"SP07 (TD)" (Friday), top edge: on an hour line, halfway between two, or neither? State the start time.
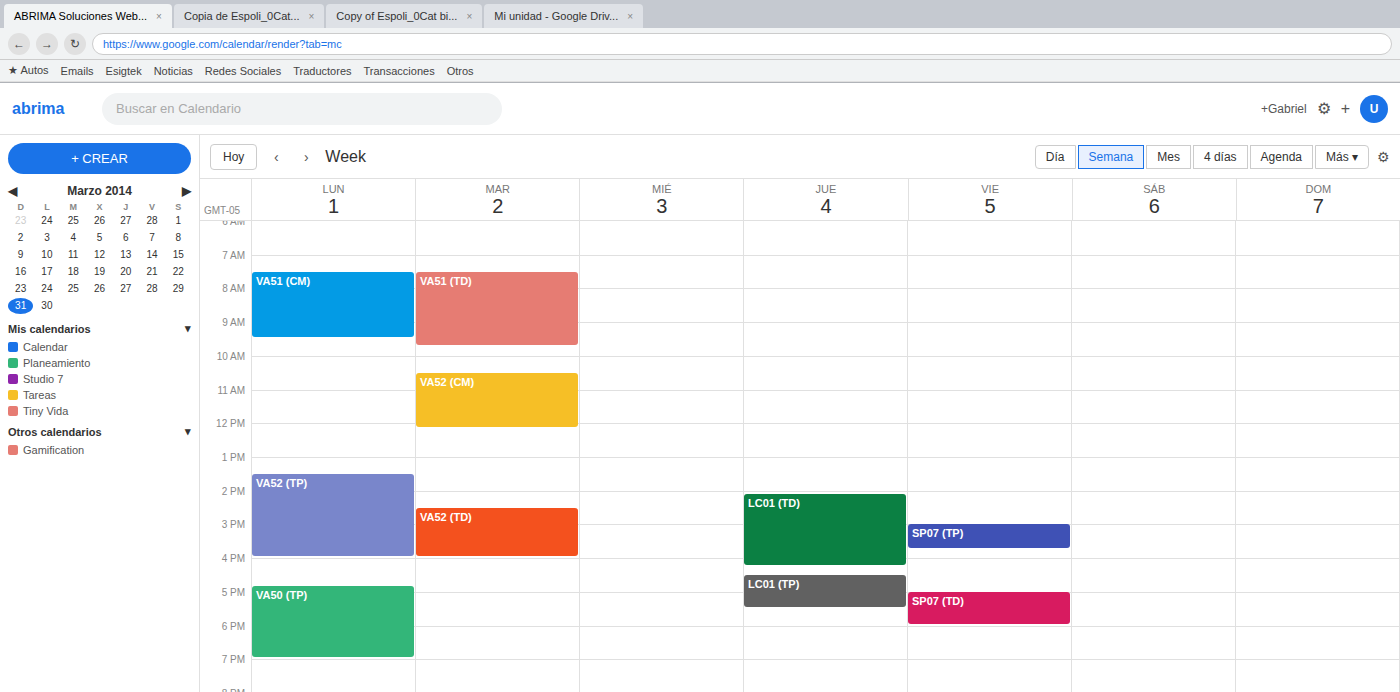
5:00 PM -- exactly on the 5 PM line.